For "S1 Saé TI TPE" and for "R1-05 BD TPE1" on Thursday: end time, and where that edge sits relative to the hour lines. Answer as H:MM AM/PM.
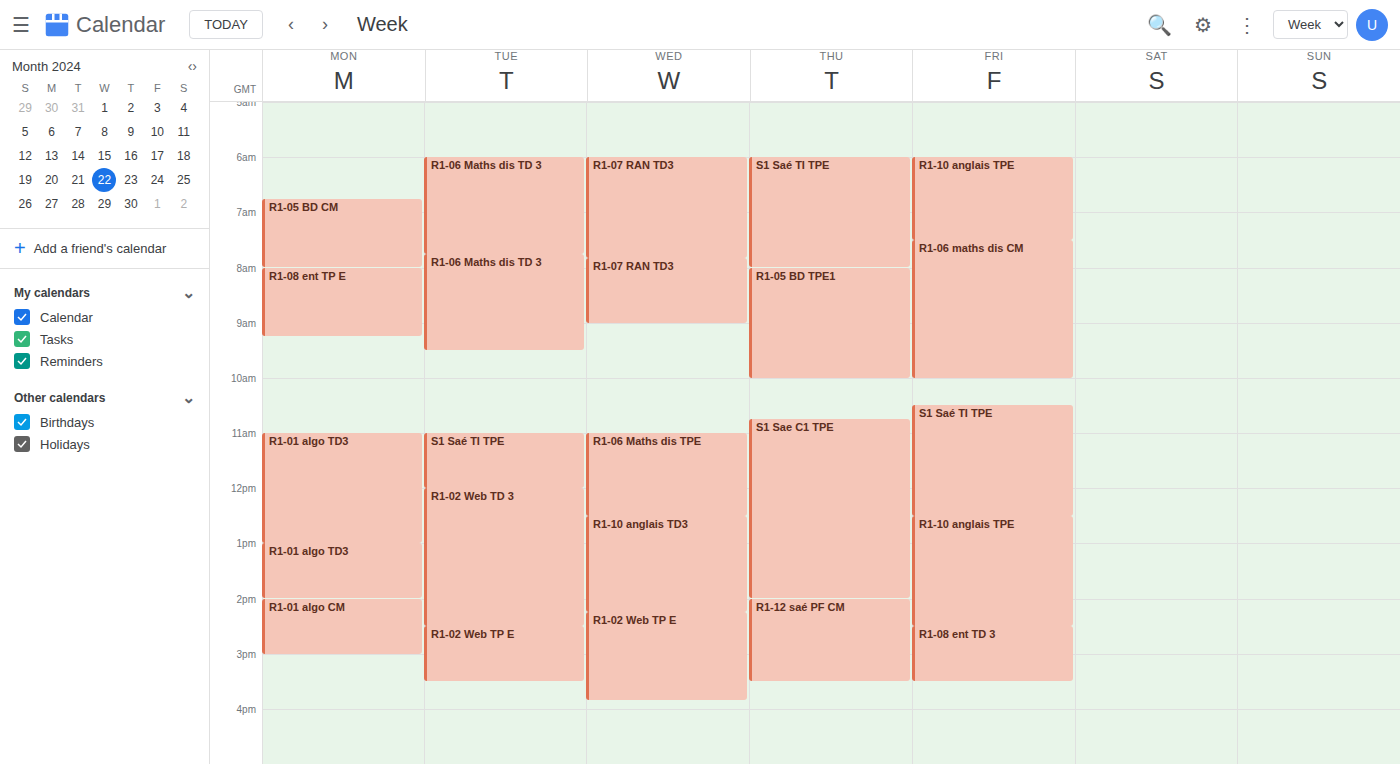
"S1 Saé TI TPE": 8:00 AM, exactly on the 8 AM line. "R1-05 BD TPE1": 10:00 AM, exactly on the 10 AM line.